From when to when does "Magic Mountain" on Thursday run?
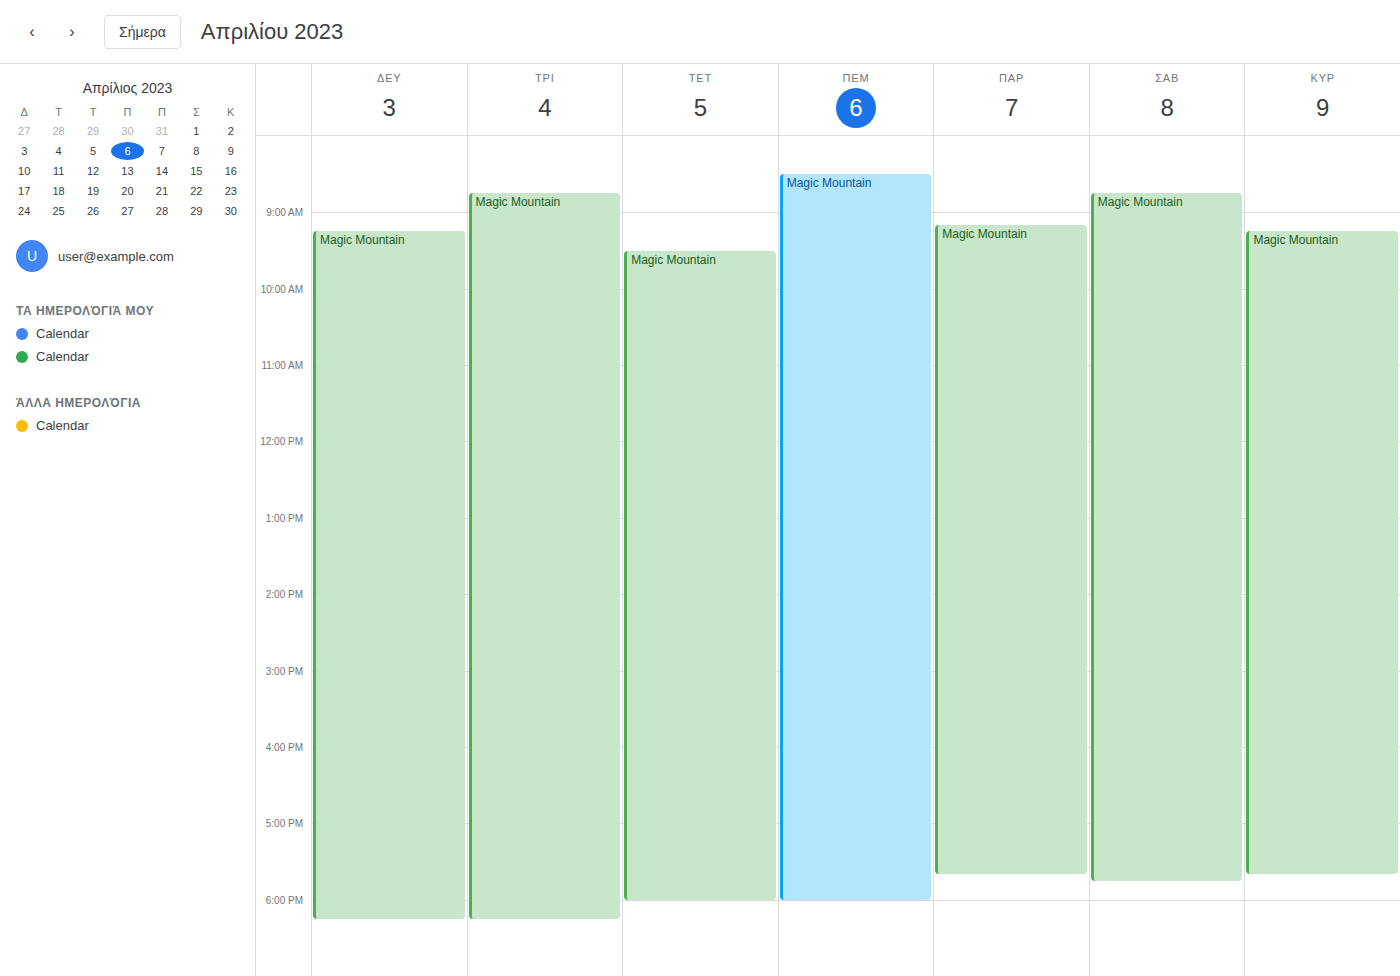
8:30 AM to 6:00 PM